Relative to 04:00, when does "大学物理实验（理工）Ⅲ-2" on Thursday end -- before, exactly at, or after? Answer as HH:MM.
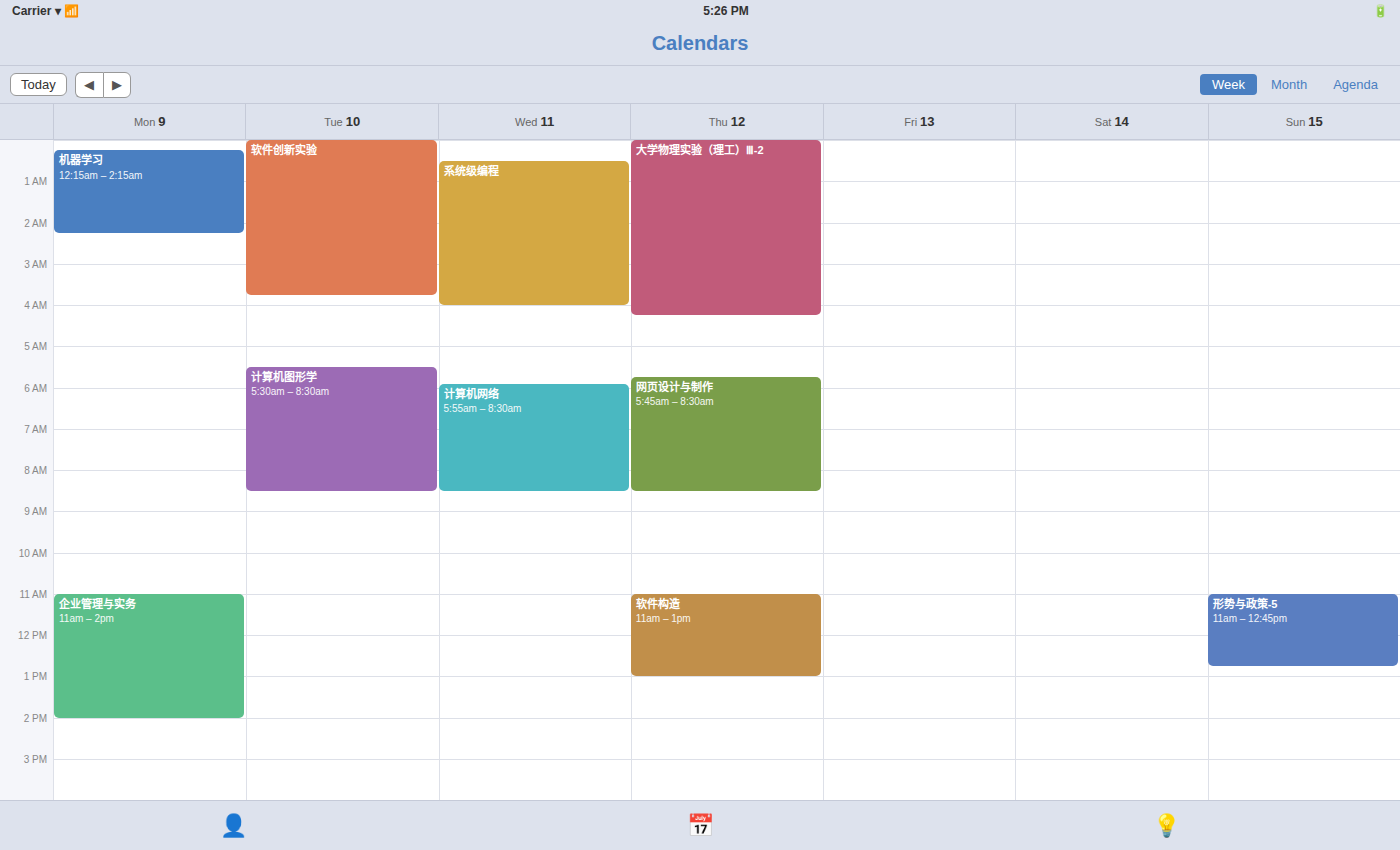
04:15 -- after 04:00, 15 minutes below the 04:00 line.